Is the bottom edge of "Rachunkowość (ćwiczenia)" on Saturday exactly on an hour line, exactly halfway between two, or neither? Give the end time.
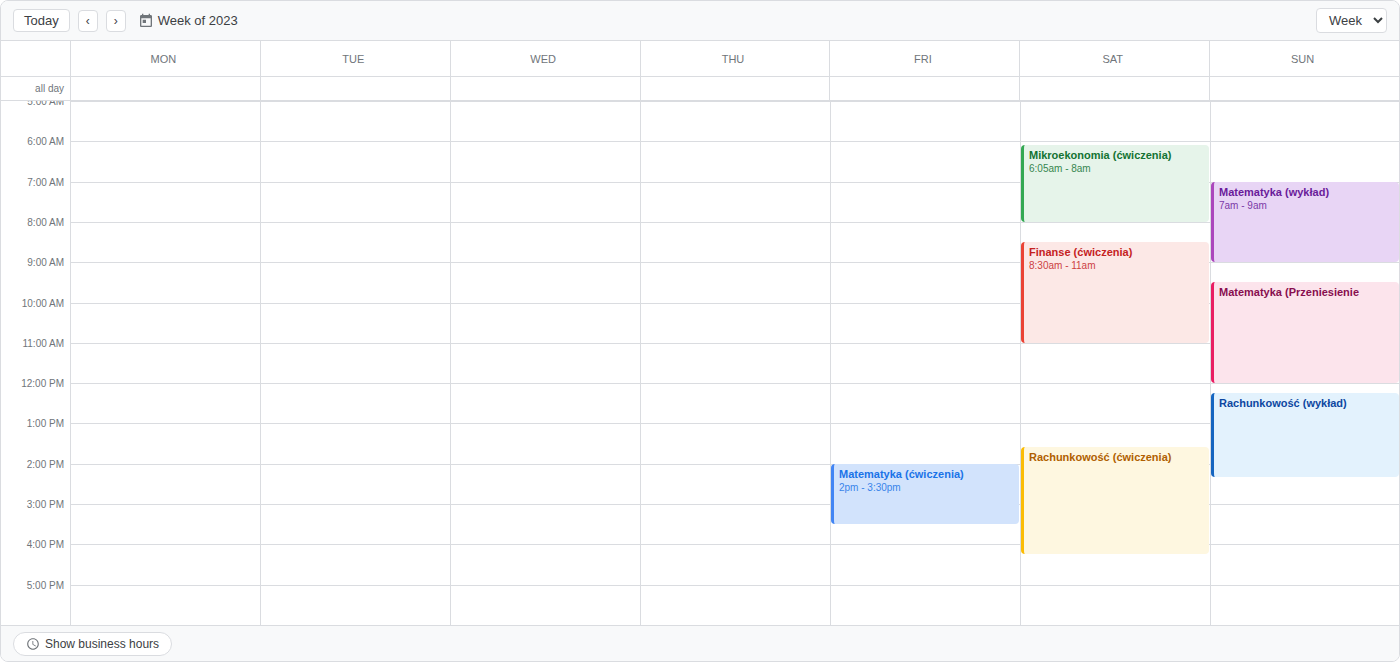
4:15 PM -- neither: a quarter of the way from the 4 PM line to the 5 PM line.